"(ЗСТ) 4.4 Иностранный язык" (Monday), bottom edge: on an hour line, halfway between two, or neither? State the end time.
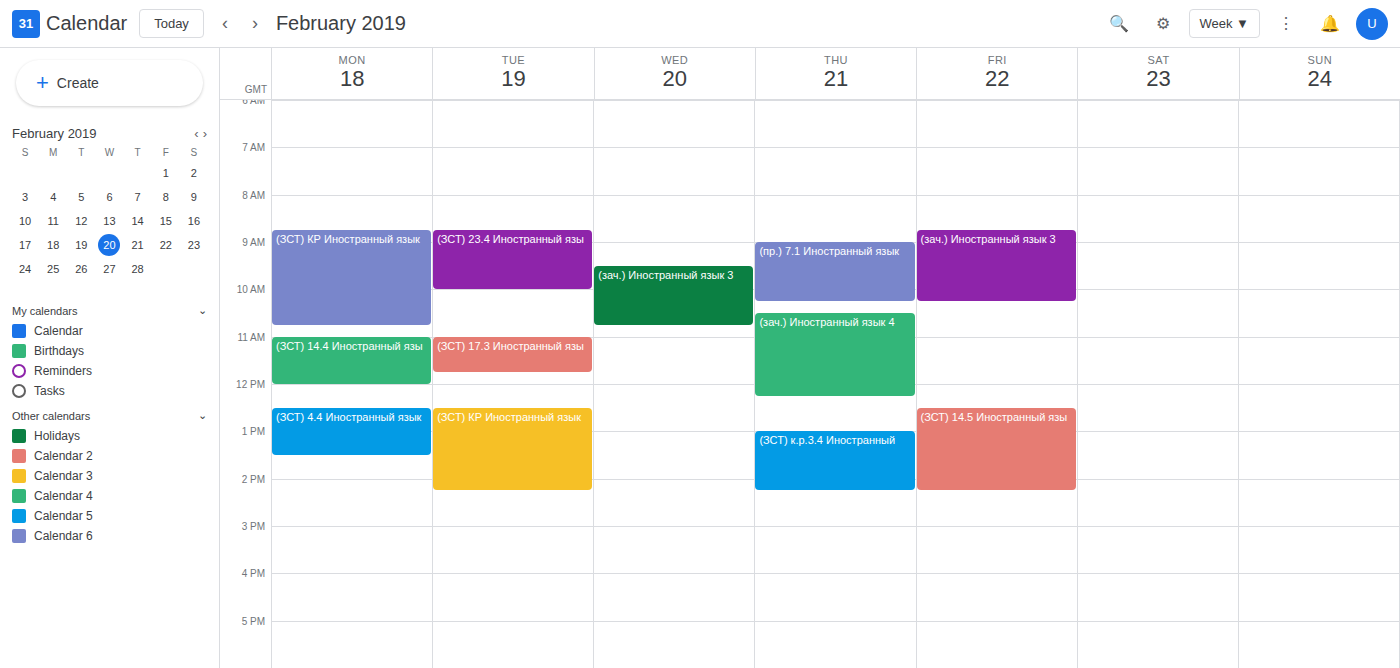
1:30 PM -- halfway between the 1 PM and 2 PM lines.